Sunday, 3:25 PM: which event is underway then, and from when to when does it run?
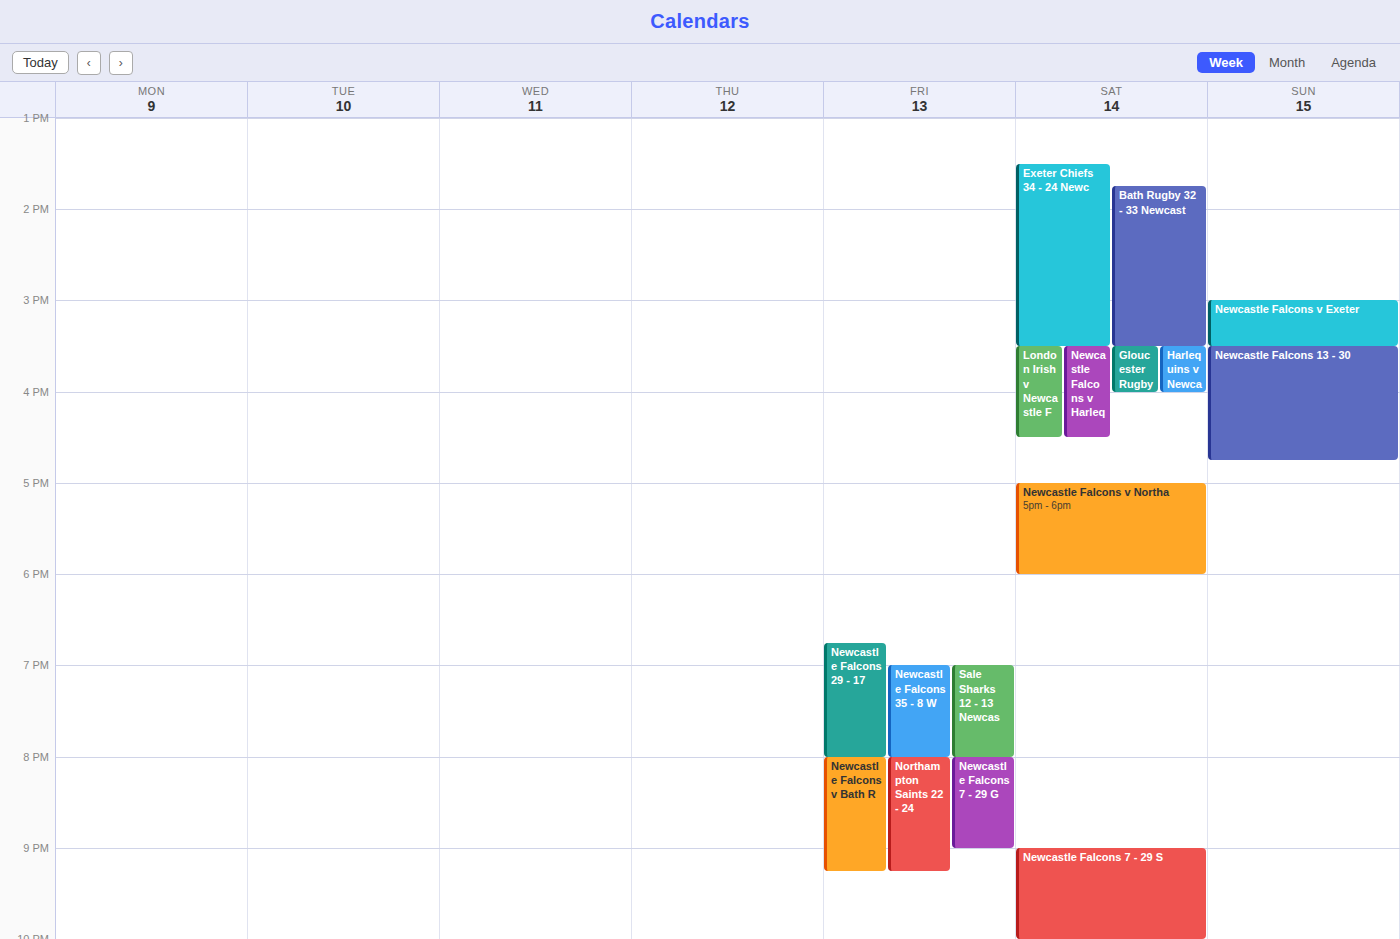
"Newcastle Falcons v Exeter", 3:00 PM to 3:30 PM